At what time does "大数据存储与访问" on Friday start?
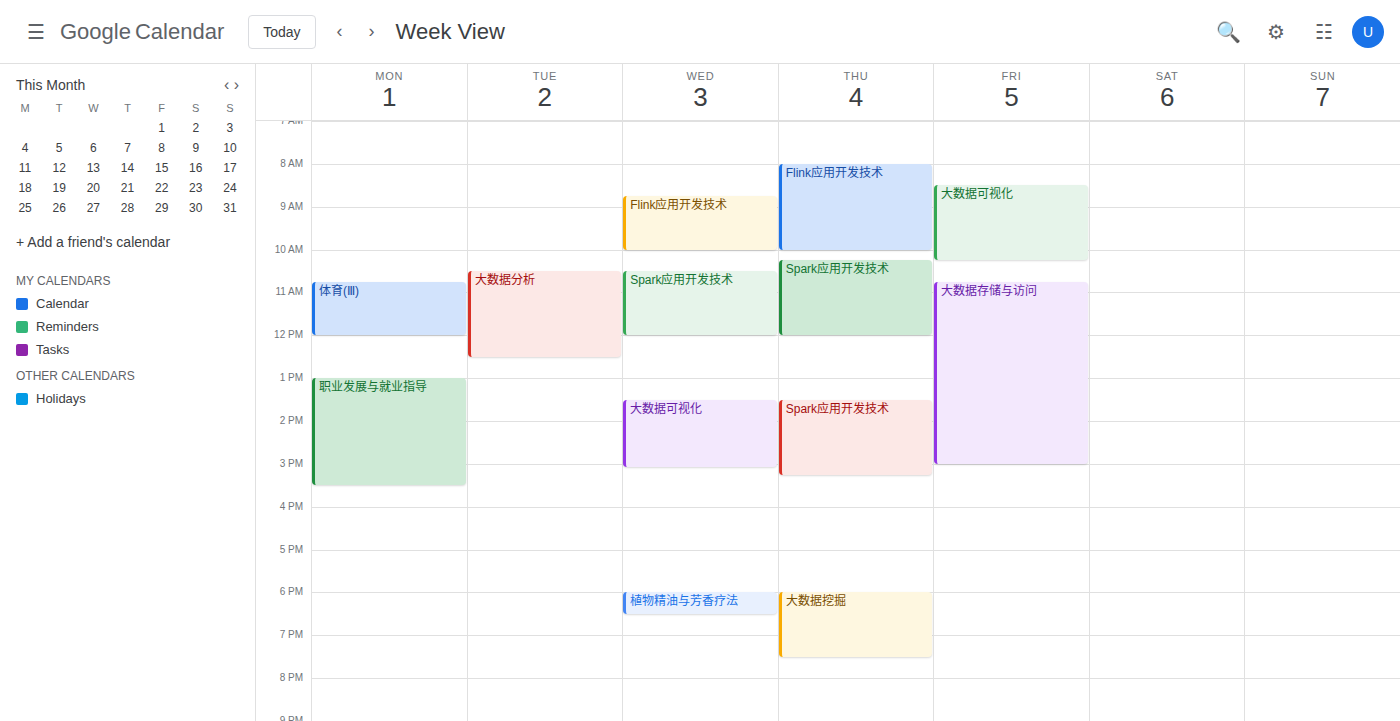
10:45 AM